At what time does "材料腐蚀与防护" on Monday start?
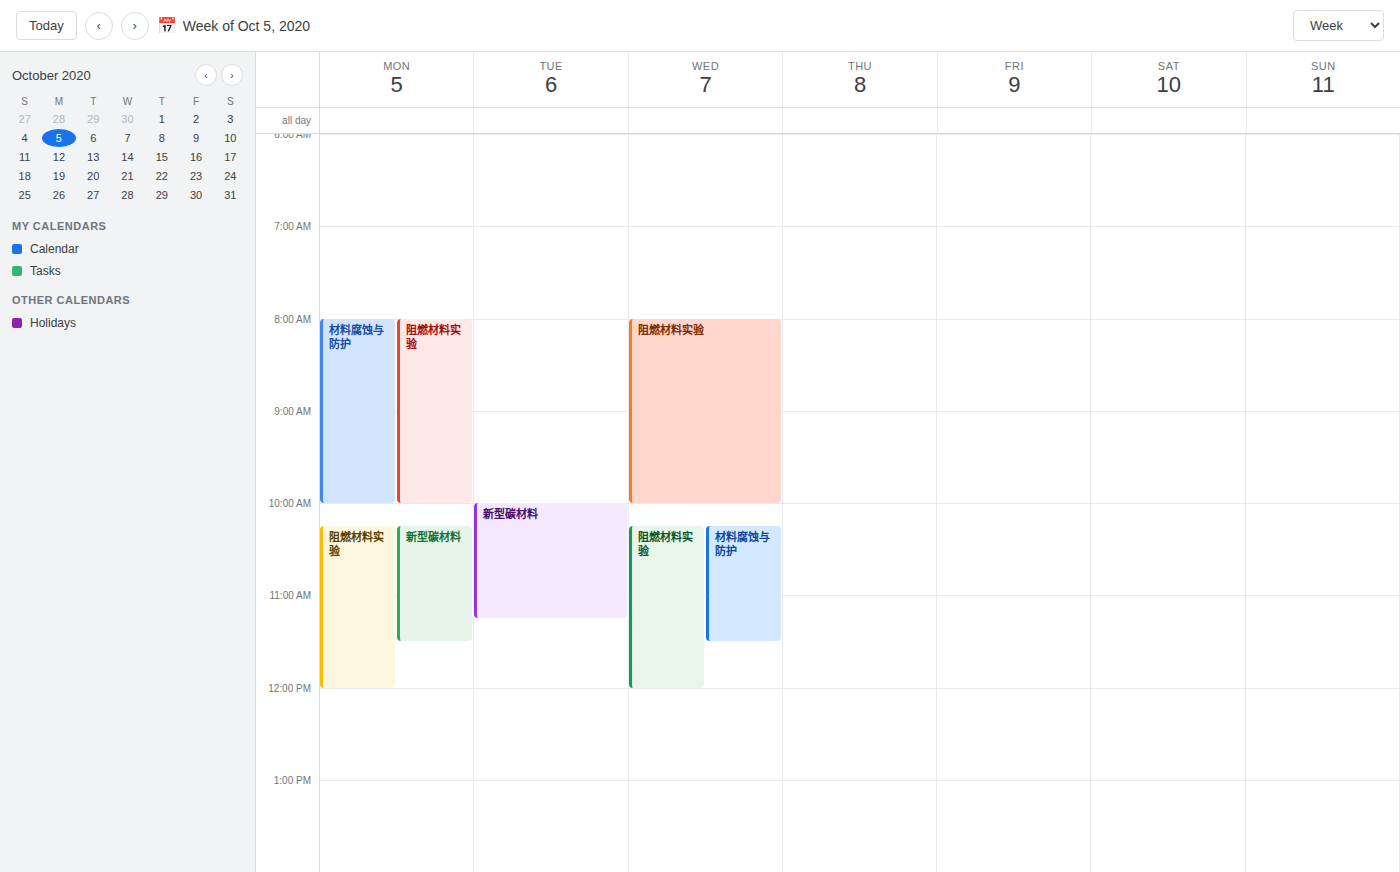
8:00 AM